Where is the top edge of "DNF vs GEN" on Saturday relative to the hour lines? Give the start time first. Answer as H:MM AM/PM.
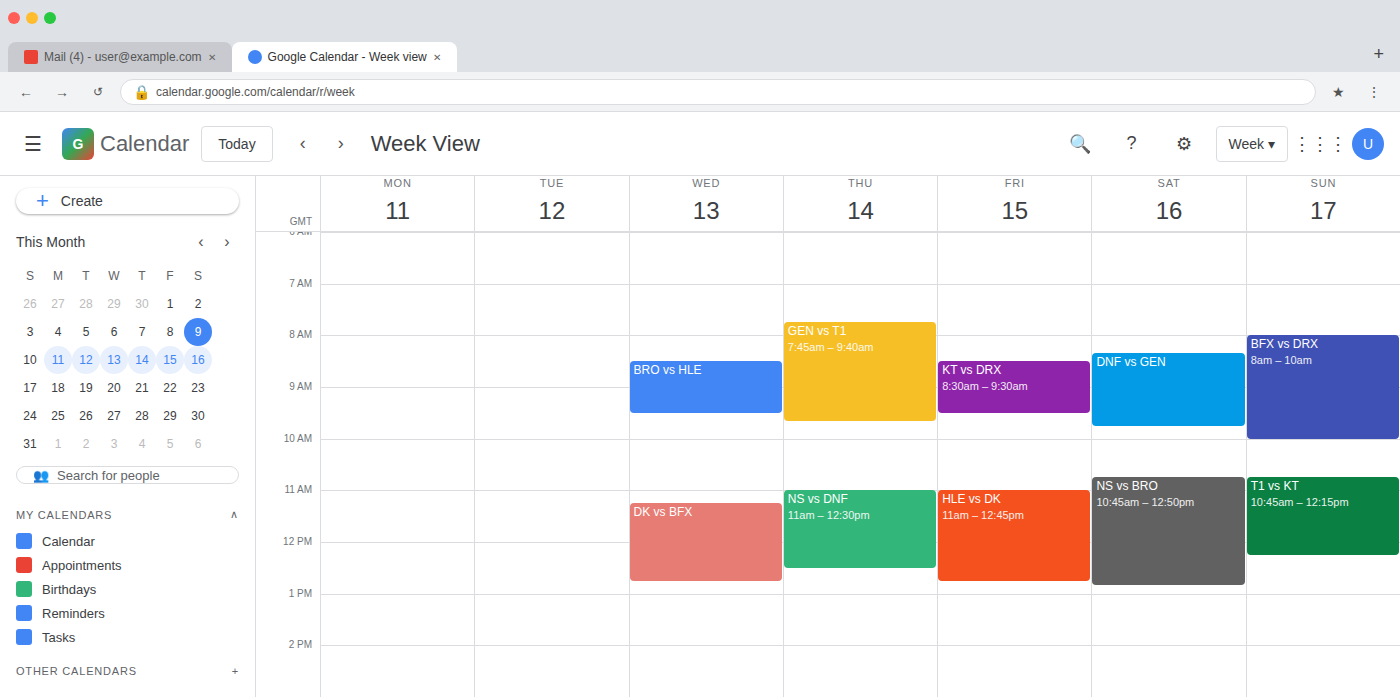
8:20 AM -- neither: 20 minutes below the 8 AM line and 40 minutes above the 9 AM line.